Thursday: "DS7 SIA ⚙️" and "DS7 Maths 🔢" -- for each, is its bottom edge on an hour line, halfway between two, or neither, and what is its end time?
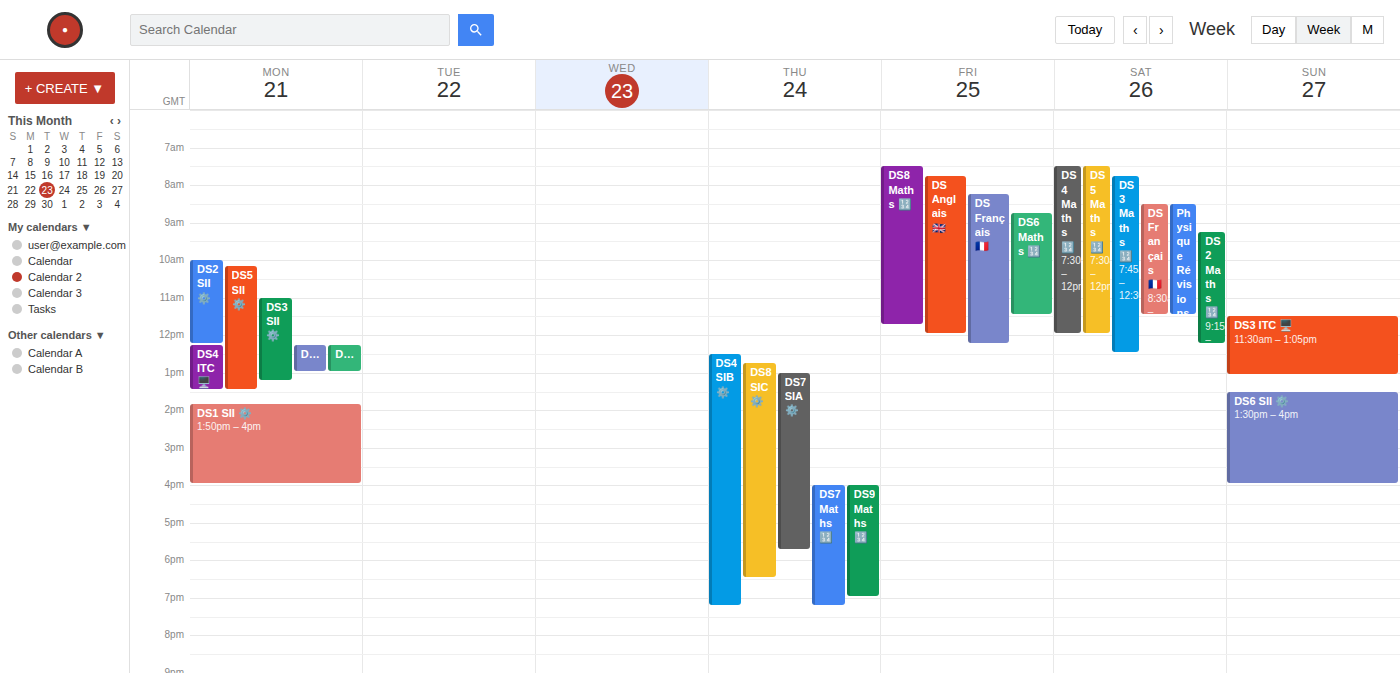
"DS7 SIA ⚙️": 5:45 PM, neither: three quarters of the way from the 5 PM line to the 6 PM line. "DS7 Maths 🔢": 7:15 PM, neither: a quarter of the way from the 7 PM line to the 8 PM line.